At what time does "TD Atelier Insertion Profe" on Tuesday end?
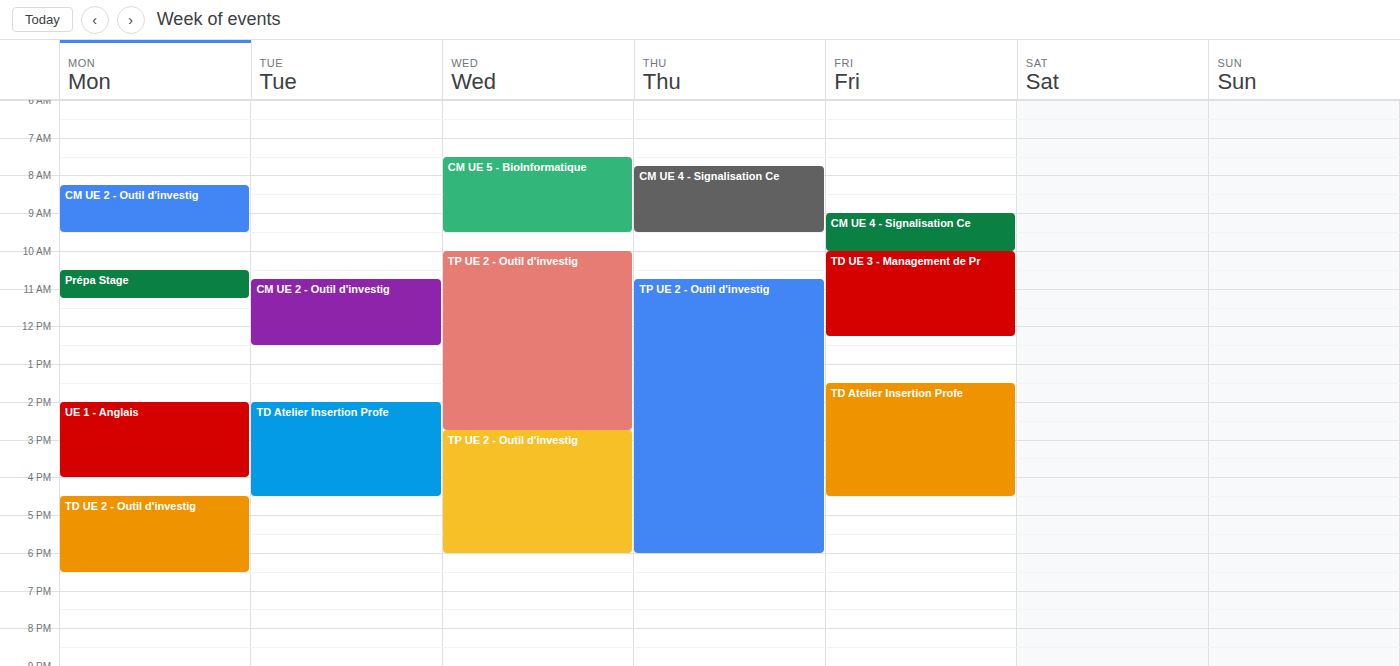
4:30 PM